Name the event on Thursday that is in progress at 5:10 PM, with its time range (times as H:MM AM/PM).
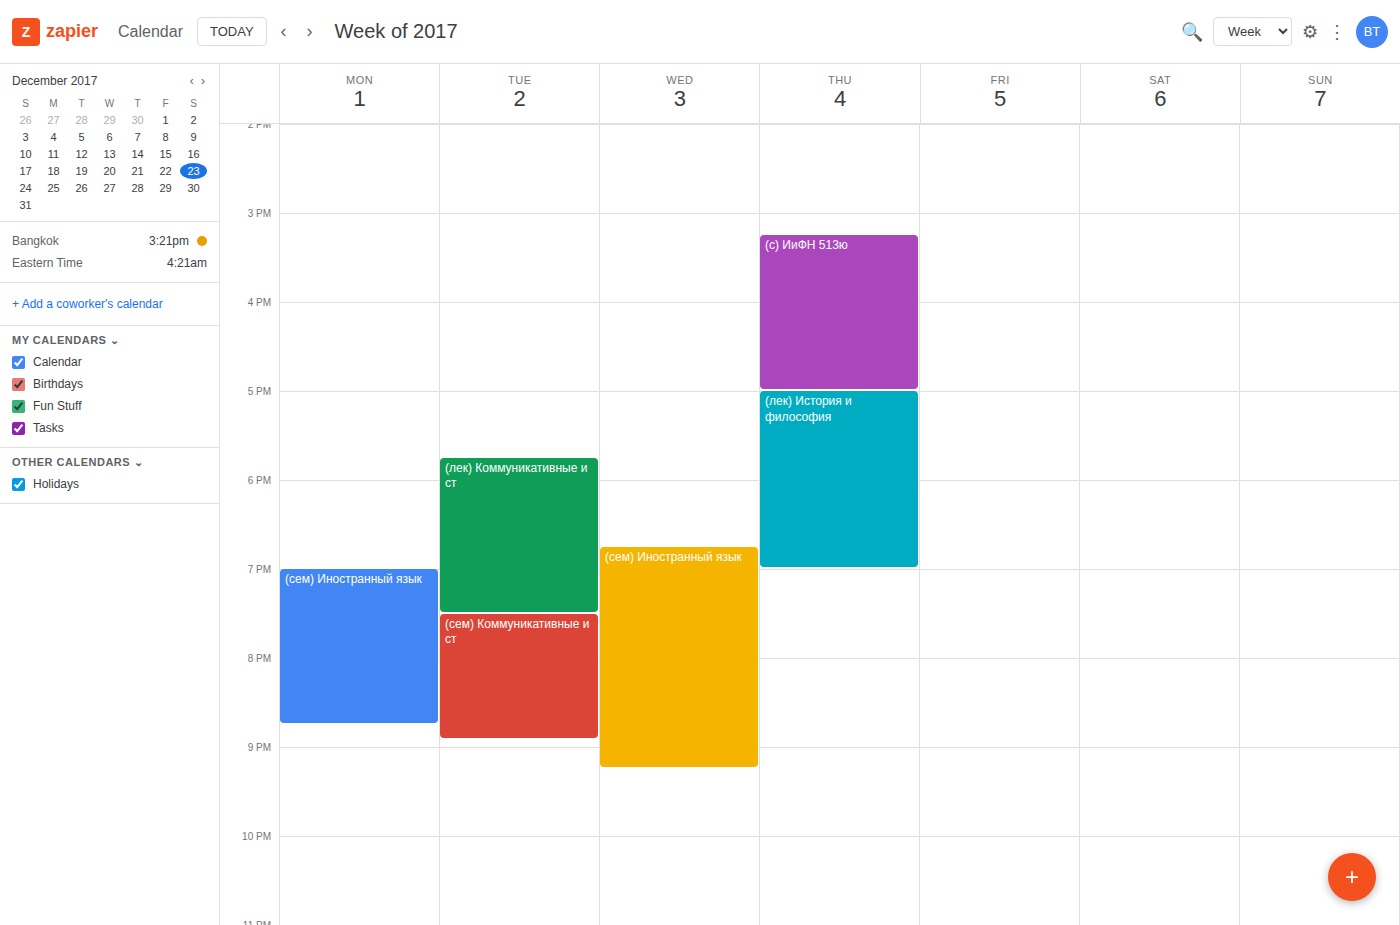
"(лек) История и философия", 5:00 PM to 7:00 PM